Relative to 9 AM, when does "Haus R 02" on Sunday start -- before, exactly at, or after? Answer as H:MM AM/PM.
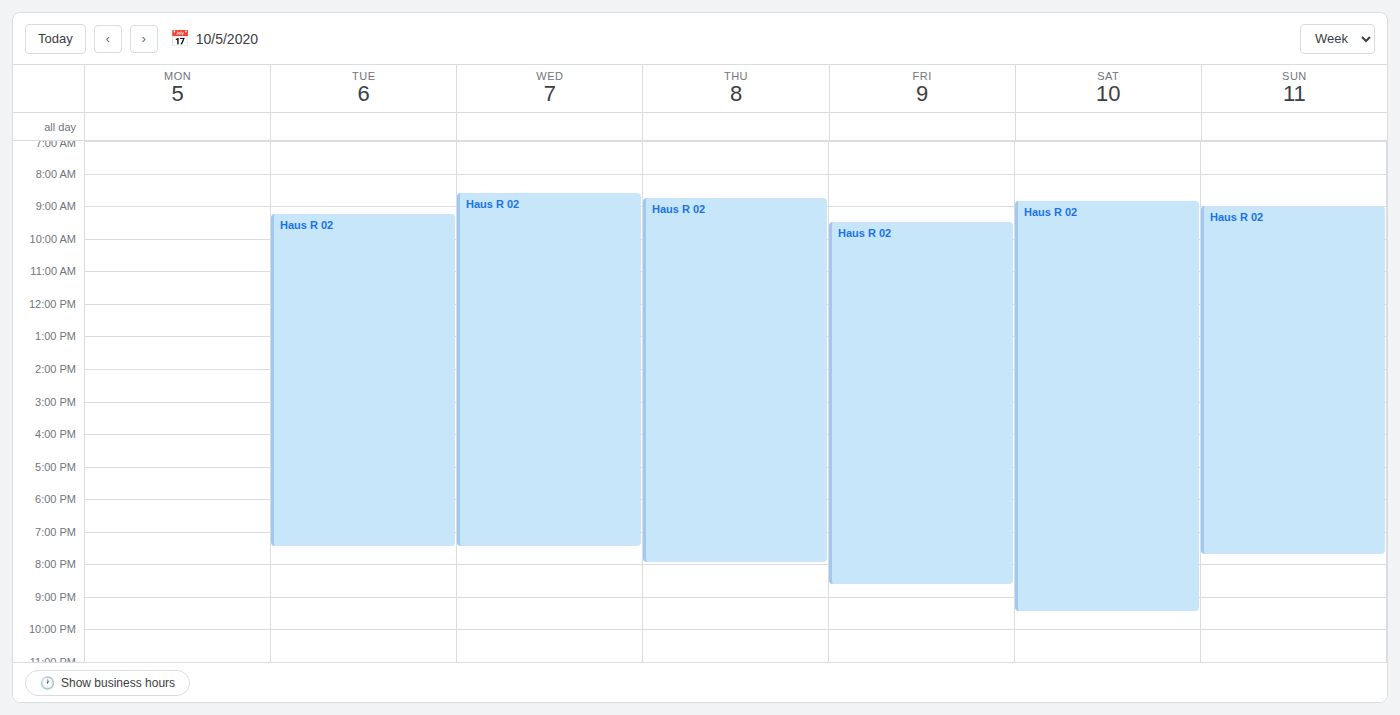
9:00 AM -- exactly at 9 AM, on the 9 AM line.